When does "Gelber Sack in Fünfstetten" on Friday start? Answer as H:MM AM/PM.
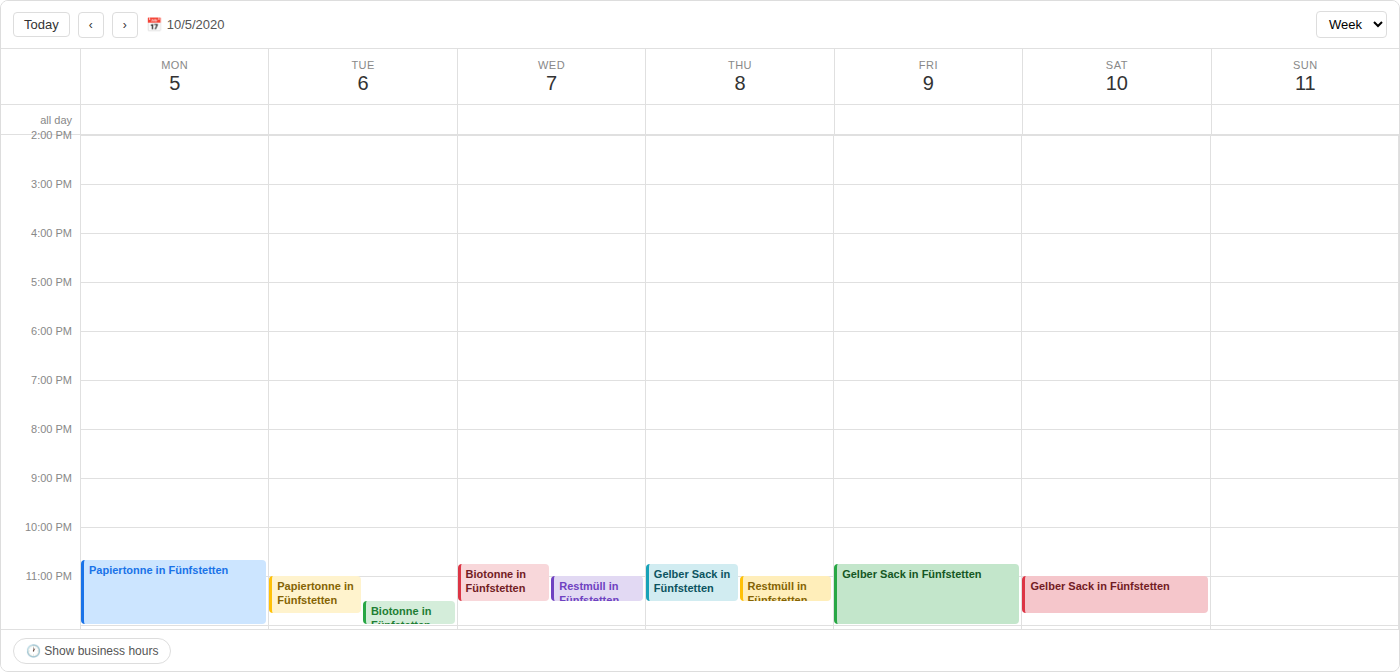
10:45 PM